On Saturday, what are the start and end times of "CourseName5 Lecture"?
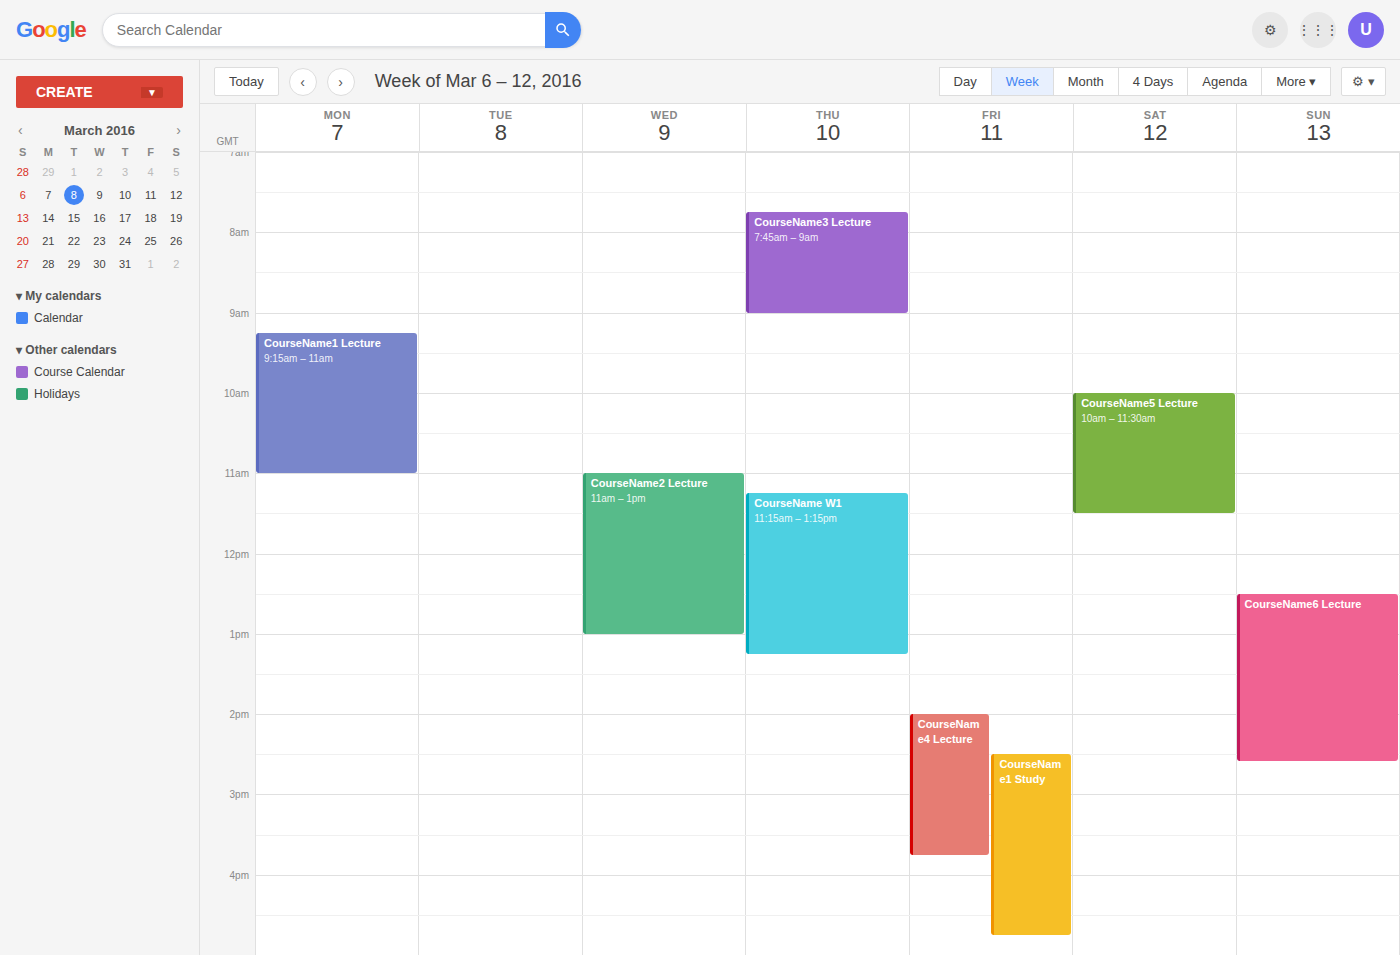
10:00 AM to 11:30 AM